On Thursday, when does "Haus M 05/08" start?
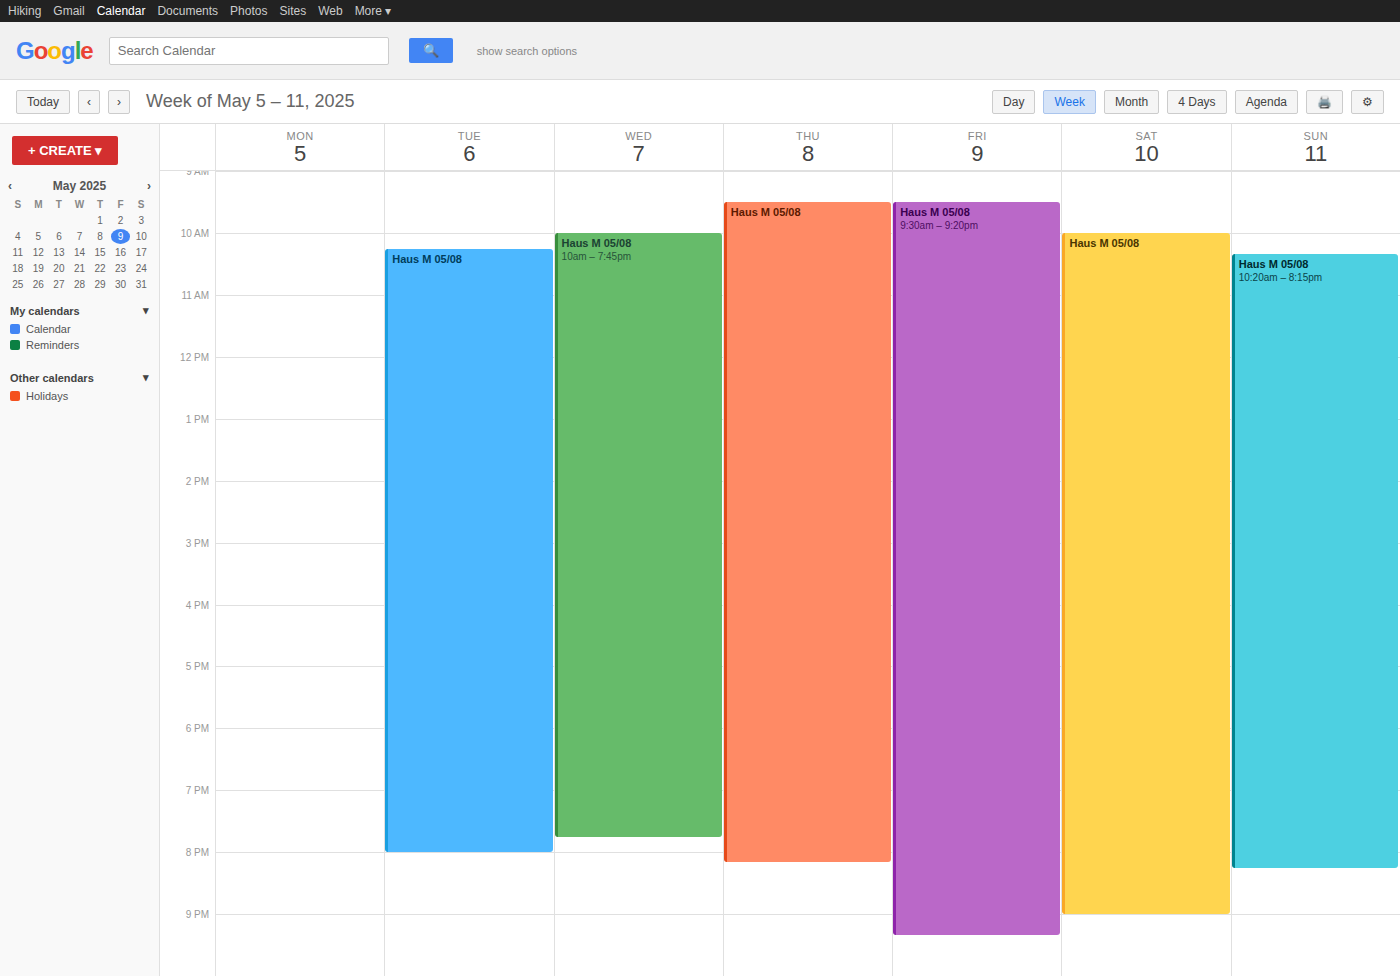
9:30 AM